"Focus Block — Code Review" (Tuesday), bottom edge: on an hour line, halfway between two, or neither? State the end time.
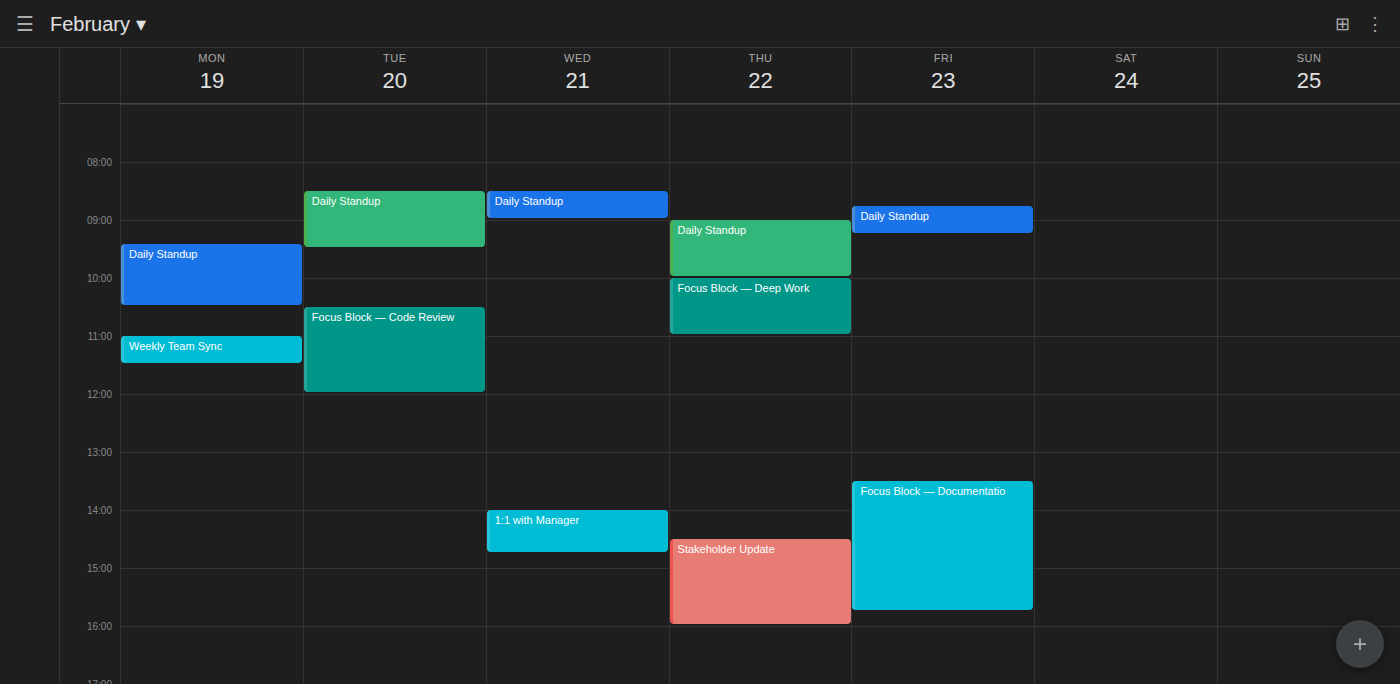
12:00 PM -- exactly on the 12 PM line.